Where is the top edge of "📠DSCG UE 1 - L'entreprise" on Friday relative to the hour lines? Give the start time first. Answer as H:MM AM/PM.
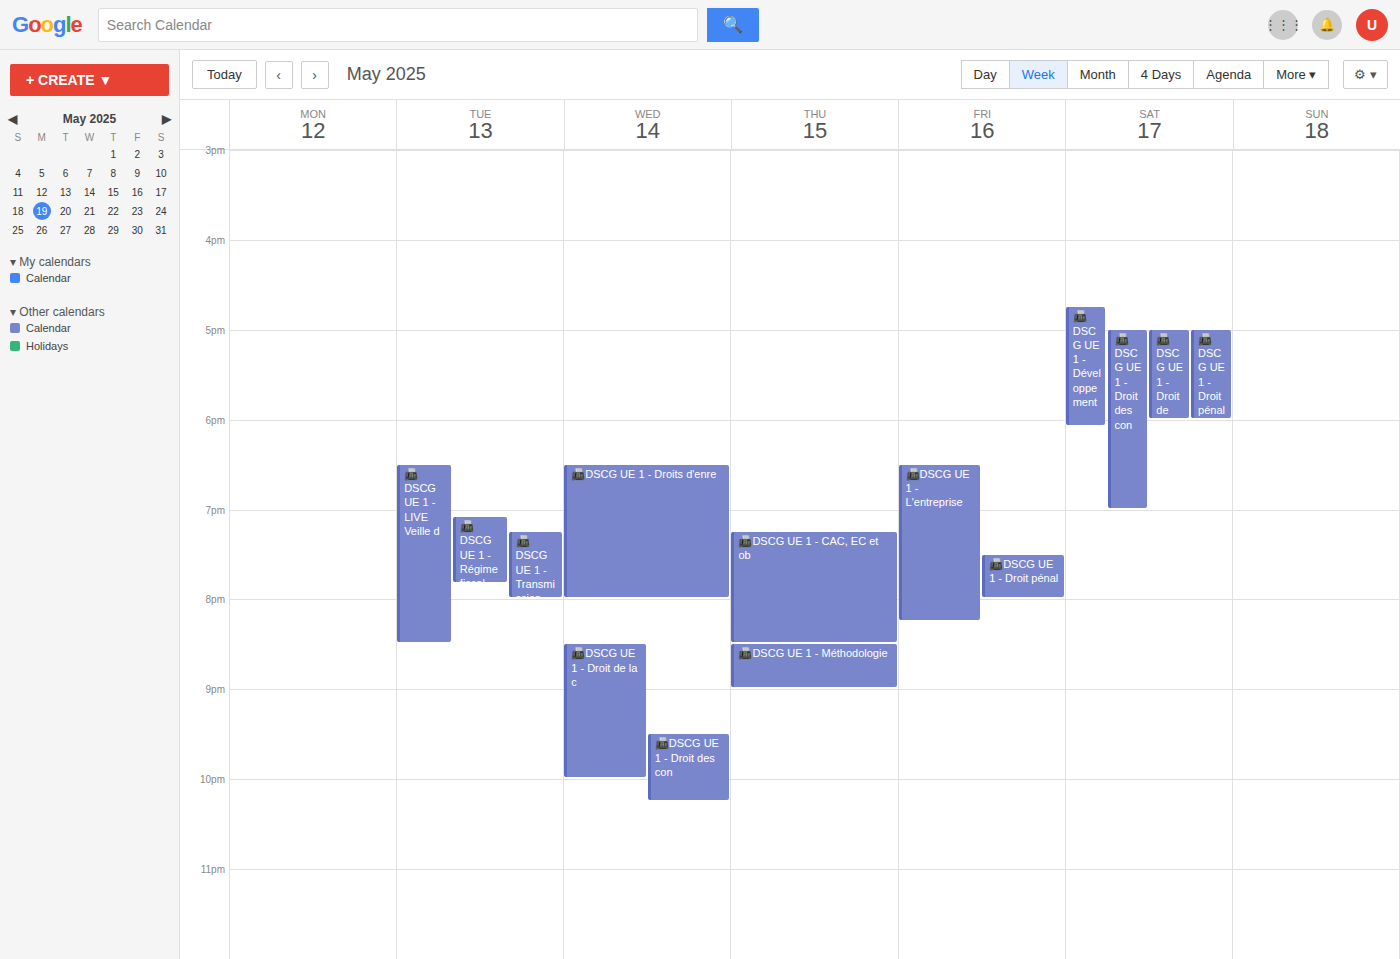
6:30 PM -- halfway between the 6 PM and 7 PM lines.